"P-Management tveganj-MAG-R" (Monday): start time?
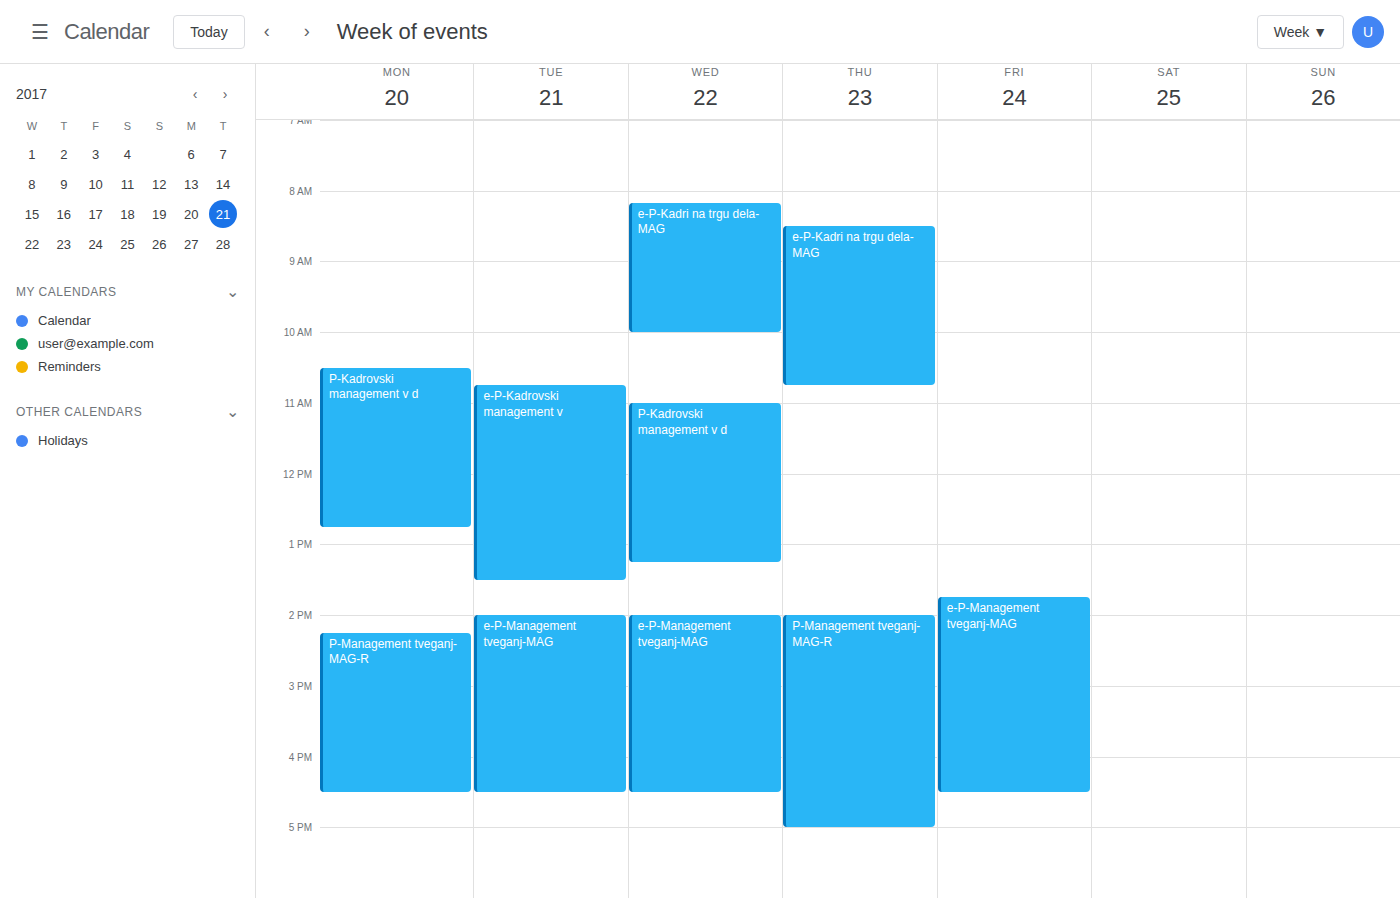
2:15 PM